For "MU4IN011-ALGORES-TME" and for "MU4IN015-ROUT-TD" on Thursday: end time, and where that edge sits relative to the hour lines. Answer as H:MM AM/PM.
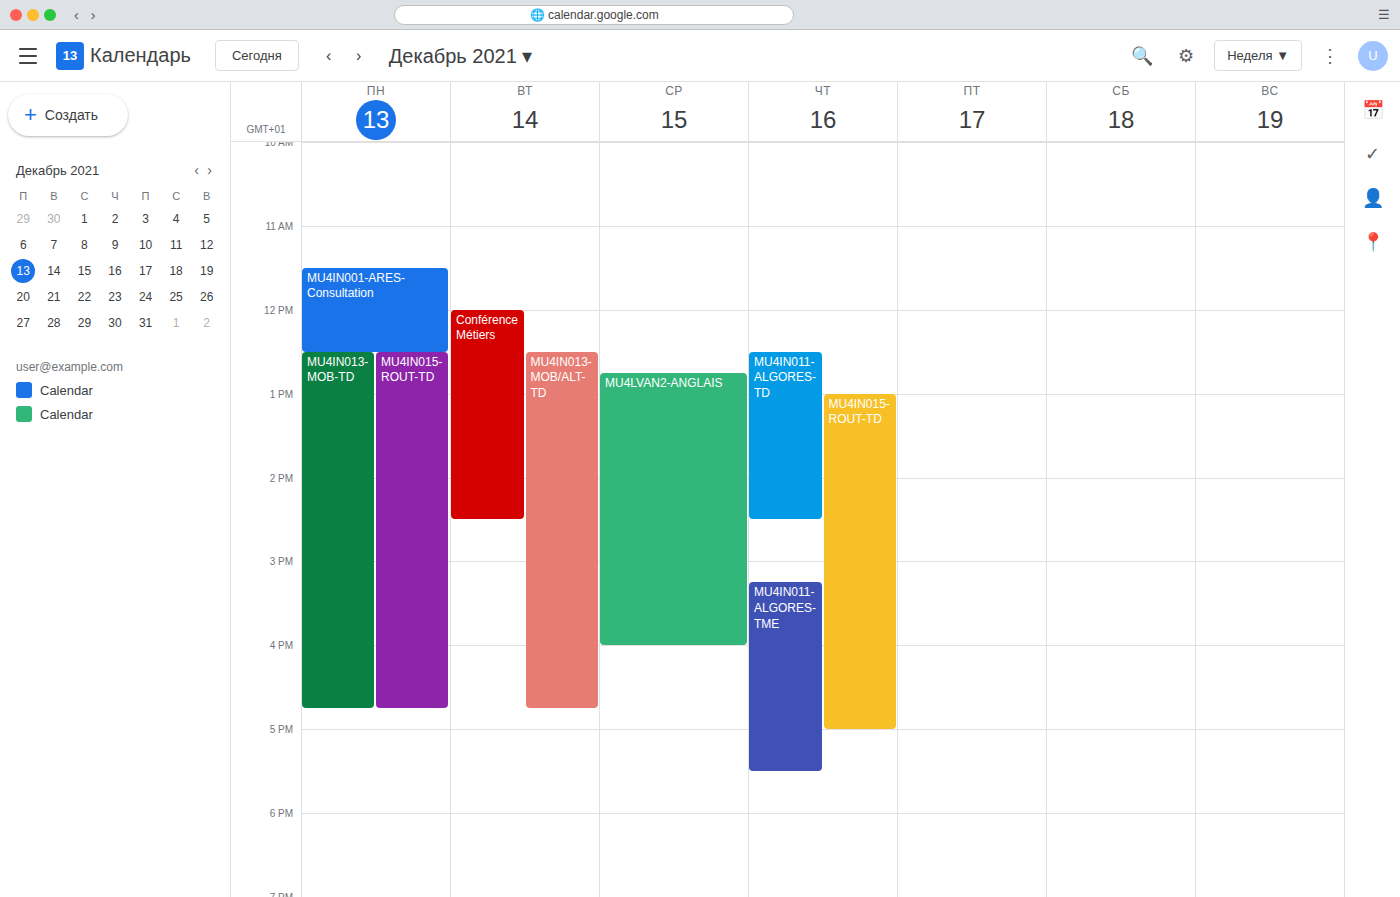
"MU4IN011-ALGORES-TME": 5:30 PM, halfway between the 5 PM and 6 PM lines. "MU4IN015-ROUT-TD": 5:00 PM, exactly on the 5 PM line.